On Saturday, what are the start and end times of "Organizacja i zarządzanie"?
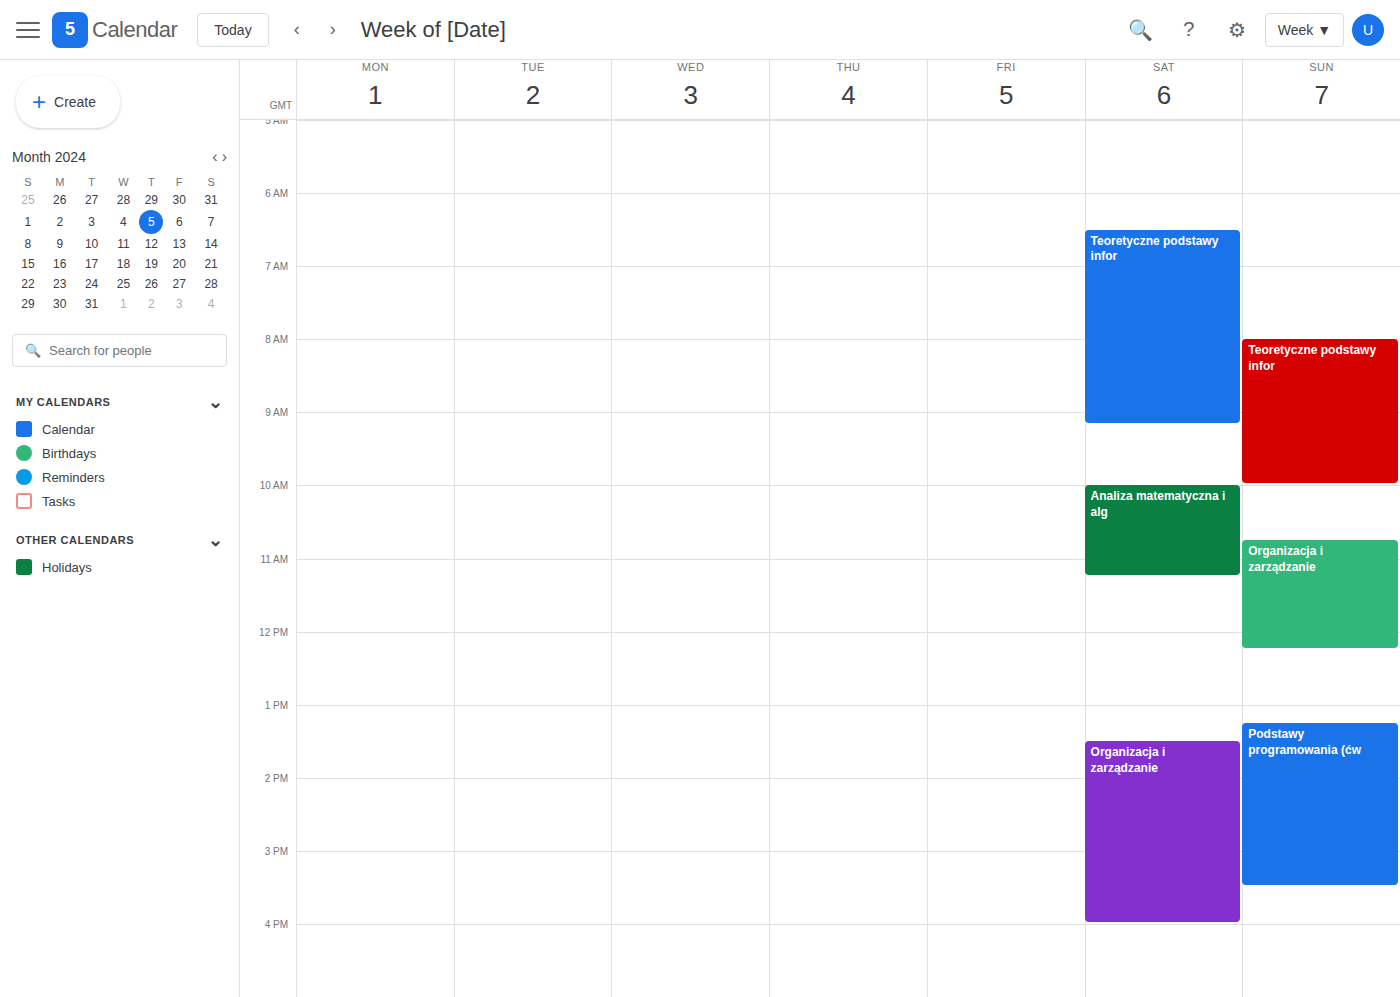
1:30 PM to 4:00 PM